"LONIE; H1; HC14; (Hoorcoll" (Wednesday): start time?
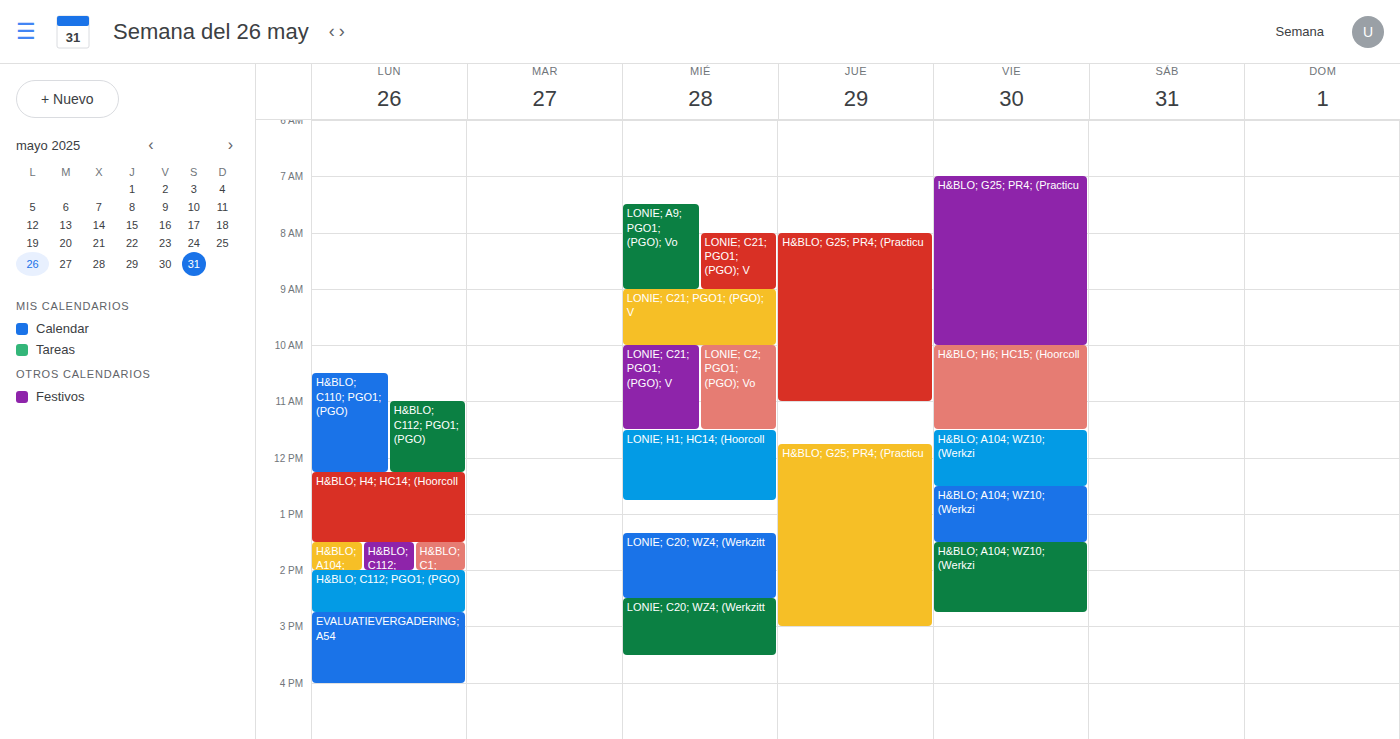
11:30 AM